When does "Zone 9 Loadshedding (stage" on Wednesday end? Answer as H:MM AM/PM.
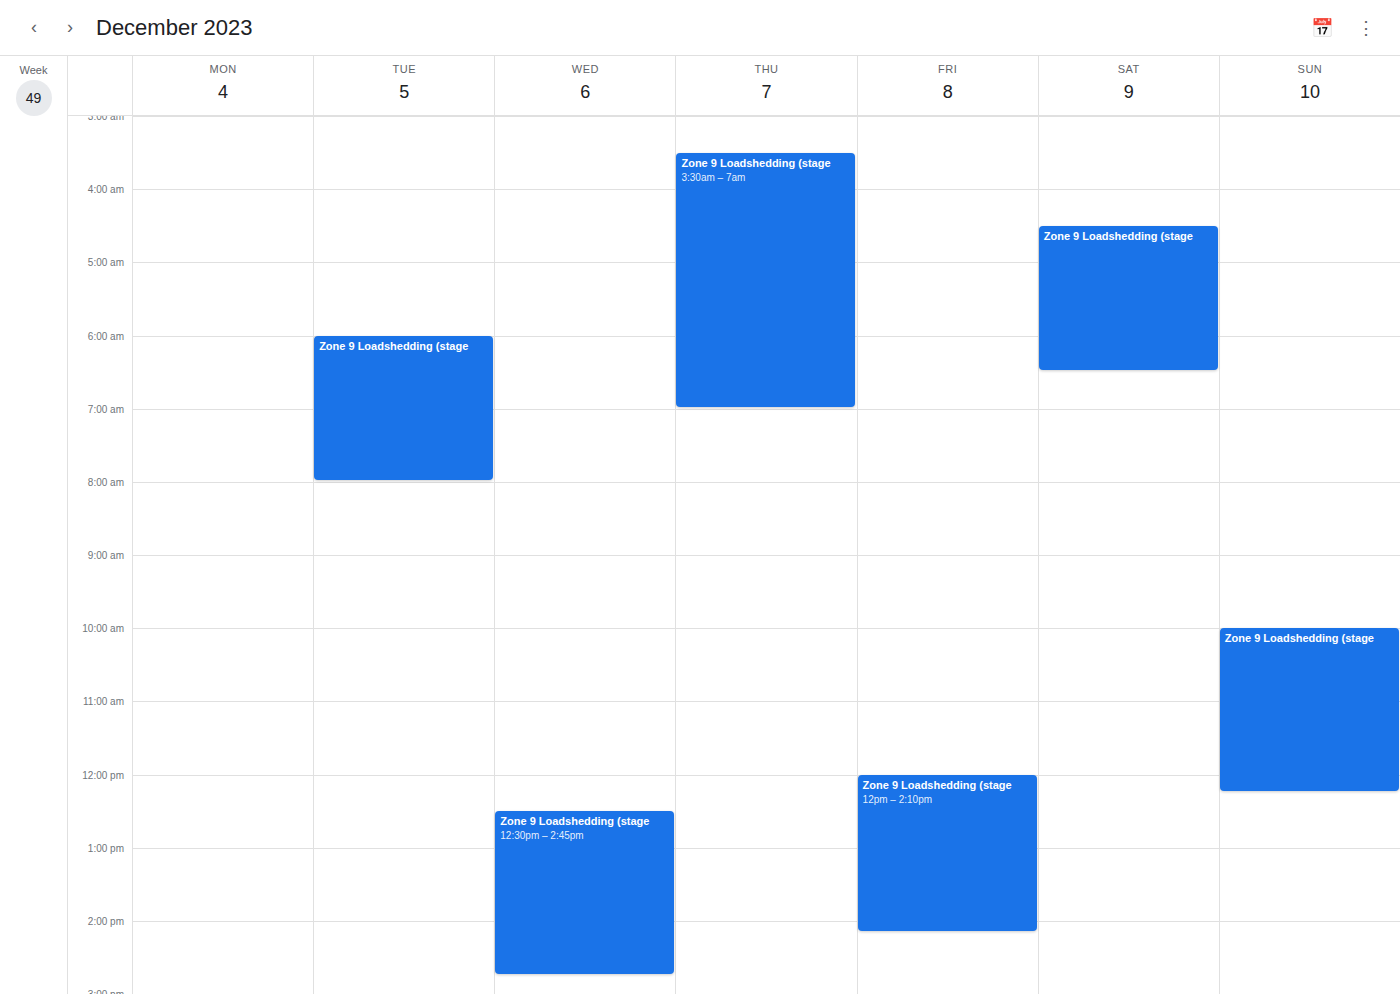
2:45 PM